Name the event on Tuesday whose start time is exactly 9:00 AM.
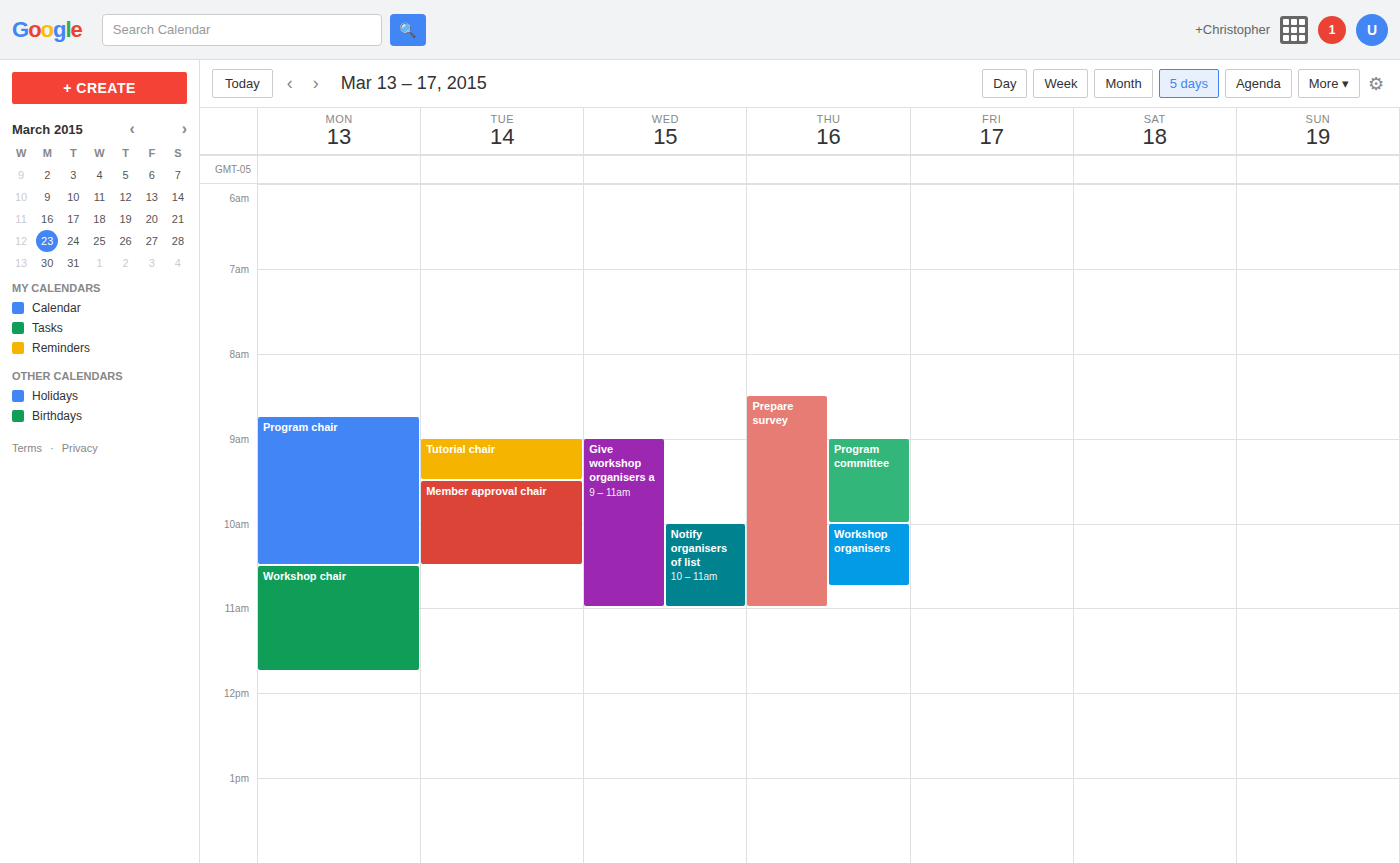
"Tutorial chair"